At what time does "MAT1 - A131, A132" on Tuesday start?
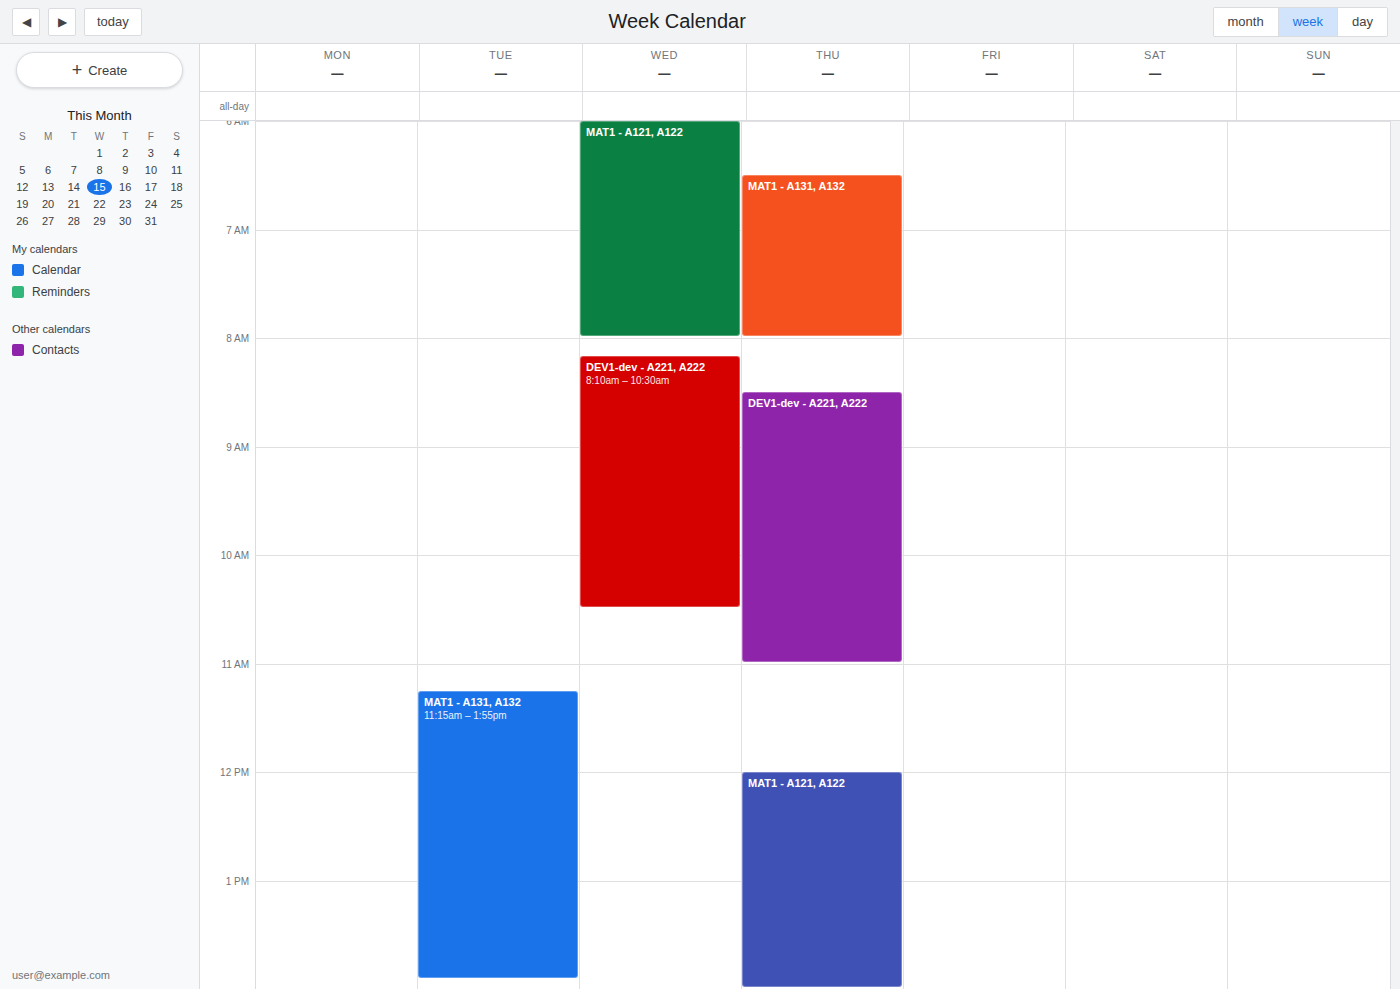
11:15 AM